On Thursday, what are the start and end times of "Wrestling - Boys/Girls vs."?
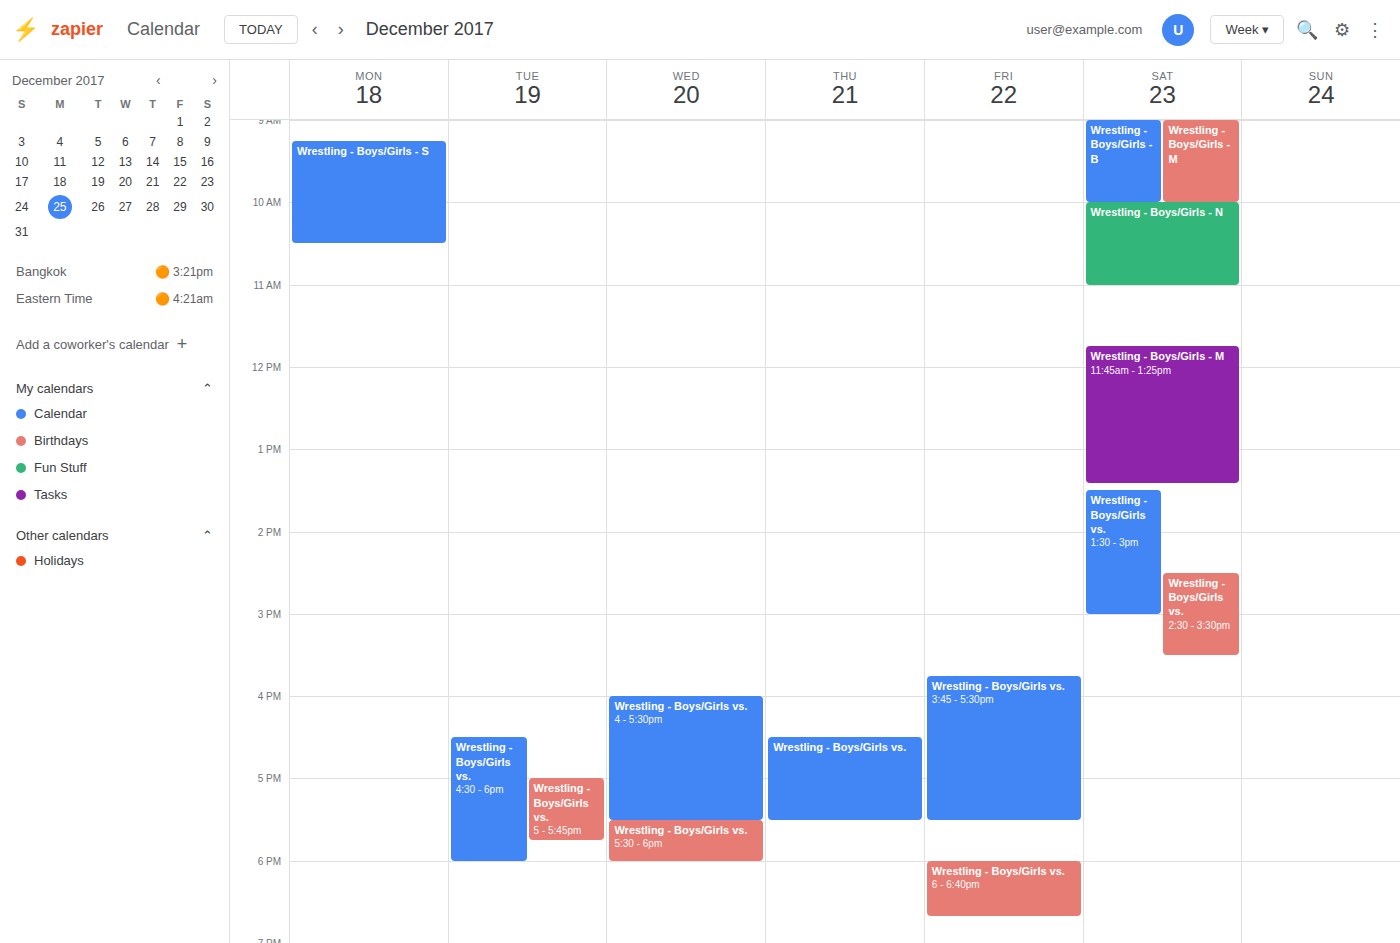
4:30 PM to 5:30 PM